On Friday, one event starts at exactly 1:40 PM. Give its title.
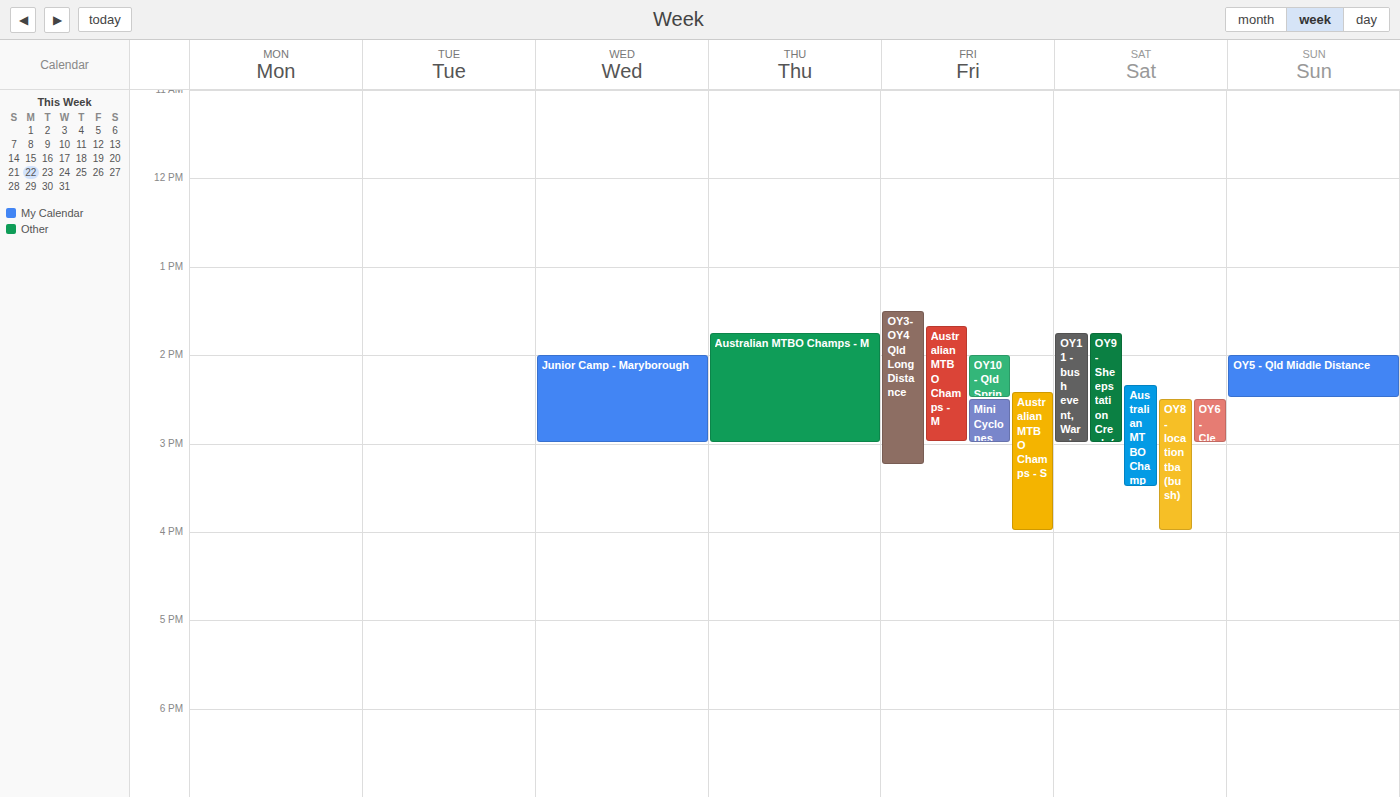
"Australian MTBO Champs - M"